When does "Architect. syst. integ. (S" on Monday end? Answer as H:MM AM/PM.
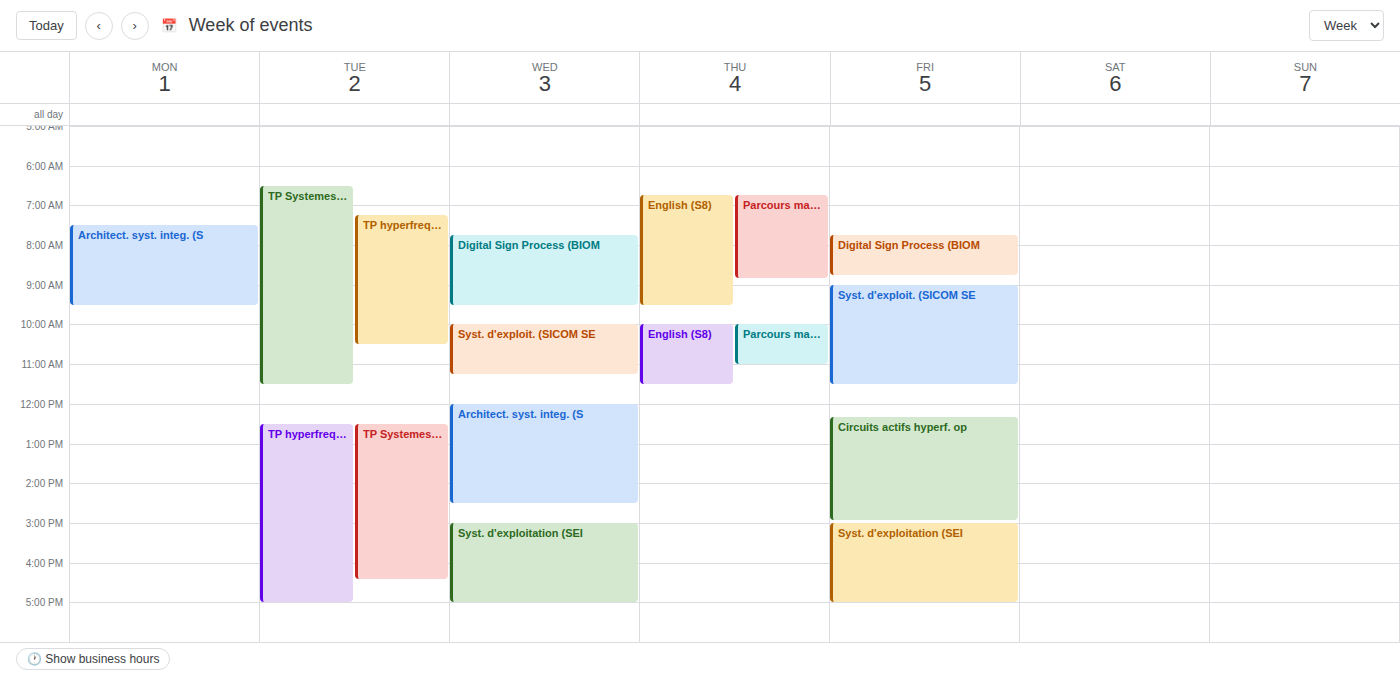
9:30 AM